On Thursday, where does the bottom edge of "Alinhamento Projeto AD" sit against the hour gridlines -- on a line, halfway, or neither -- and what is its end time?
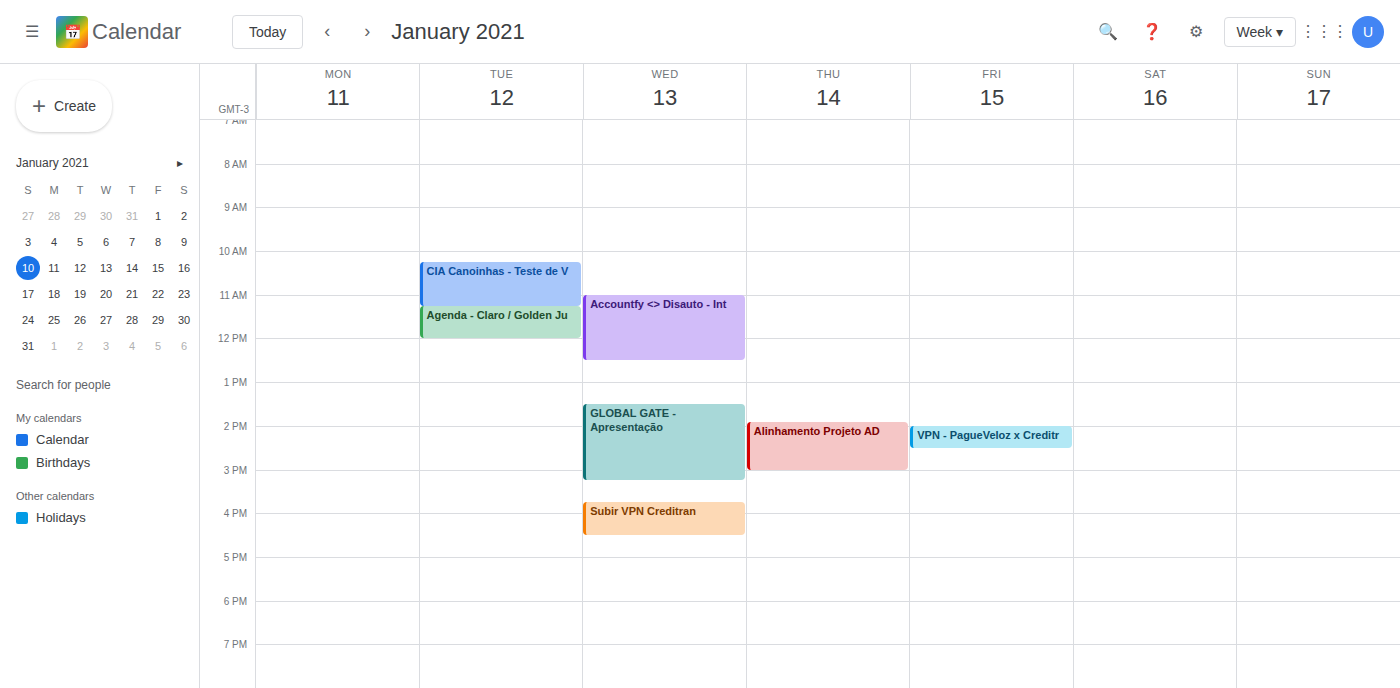
15:00 -- exactly on the 15:00 line.